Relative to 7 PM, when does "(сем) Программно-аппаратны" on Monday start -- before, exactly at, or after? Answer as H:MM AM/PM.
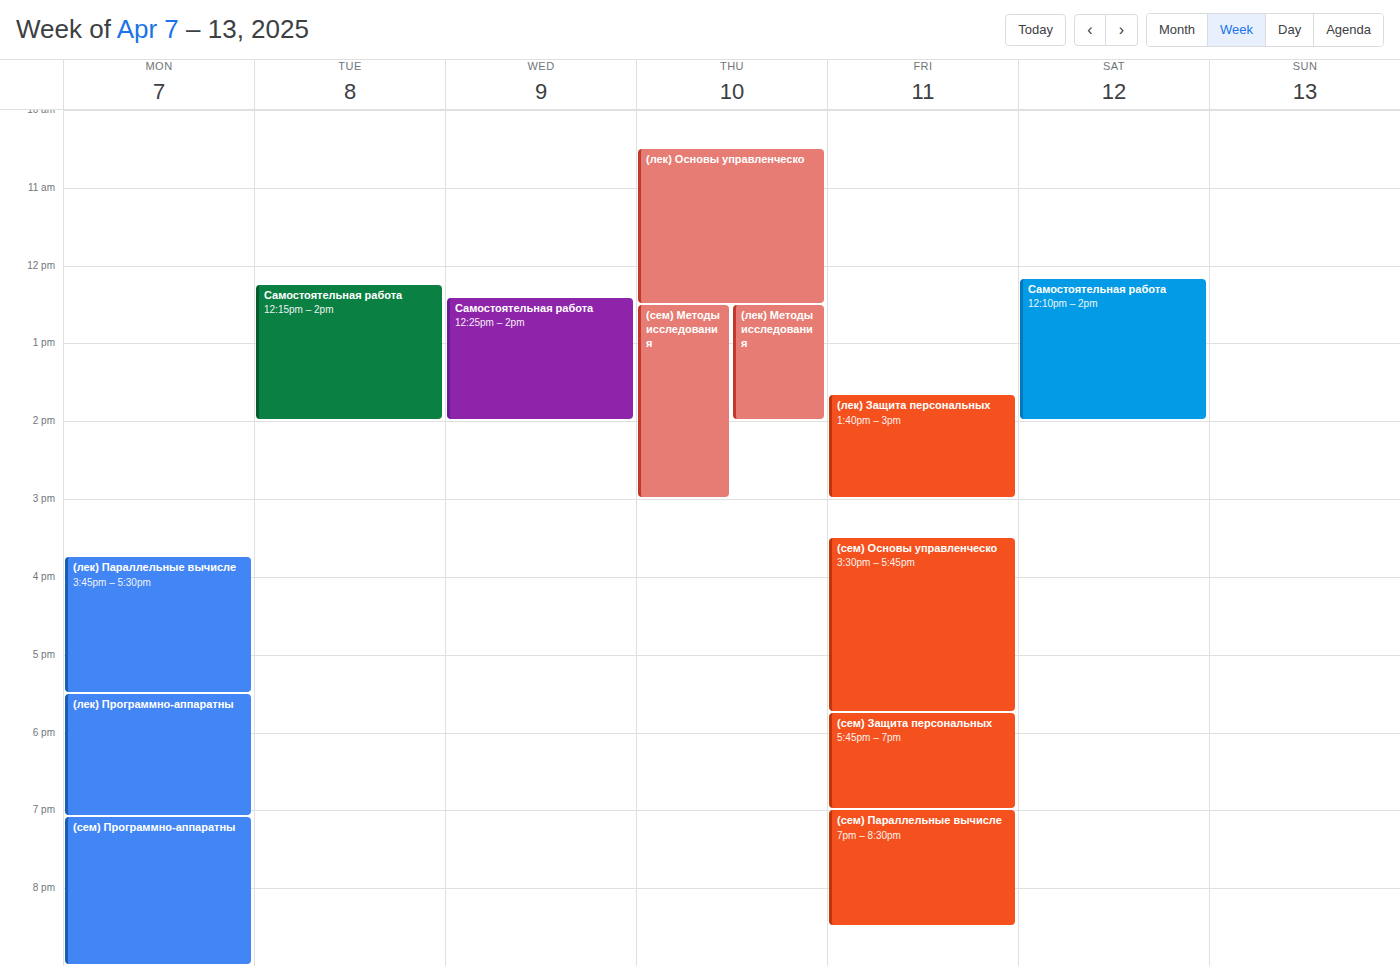
7:05 PM -- after 7 PM, 5 minutes below the 7 PM line.